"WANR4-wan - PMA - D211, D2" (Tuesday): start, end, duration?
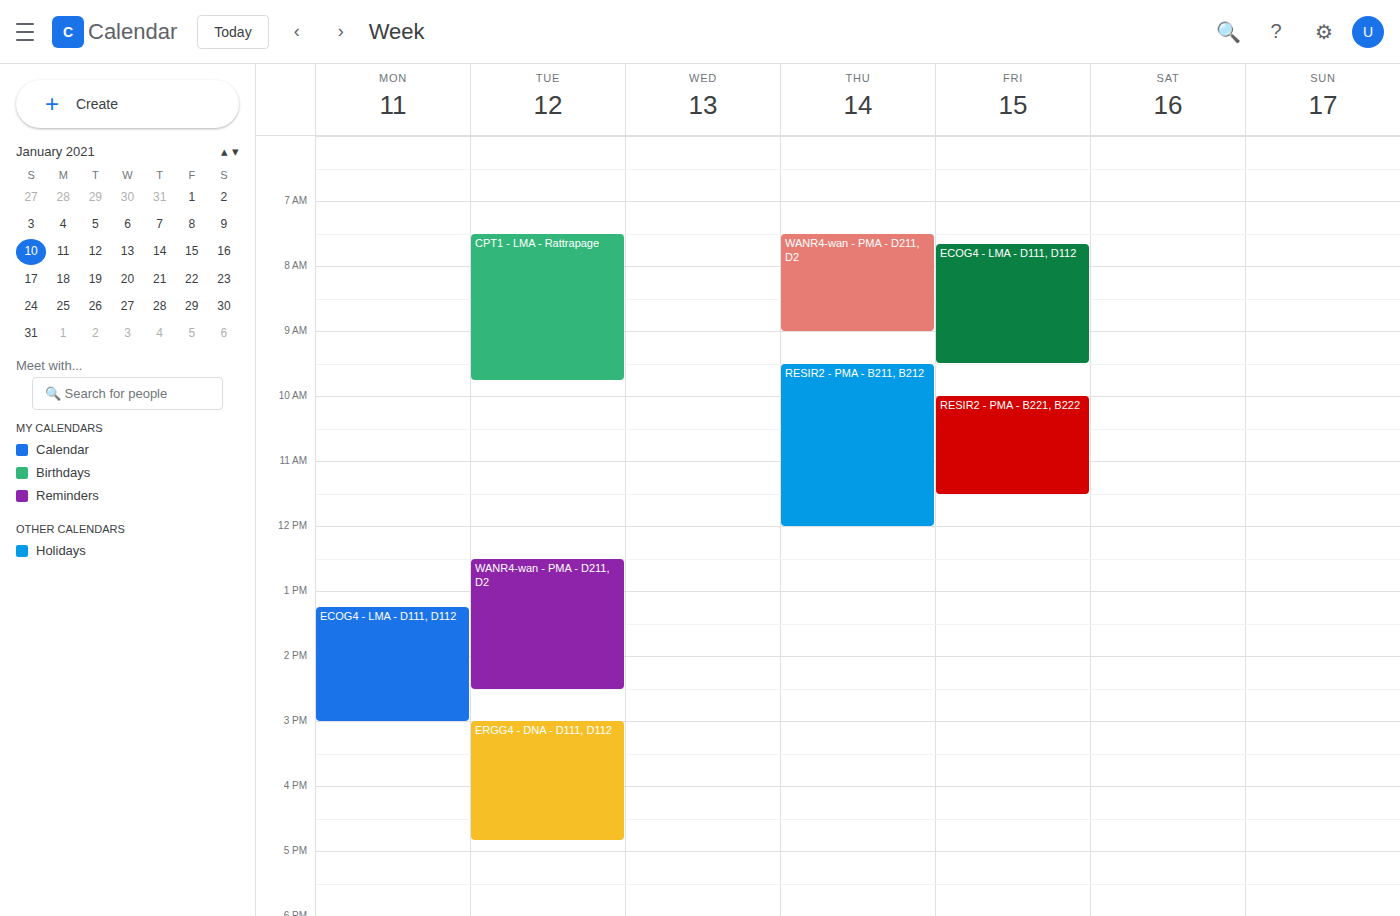
12:30 PM to 2:30 PM, 2 hours